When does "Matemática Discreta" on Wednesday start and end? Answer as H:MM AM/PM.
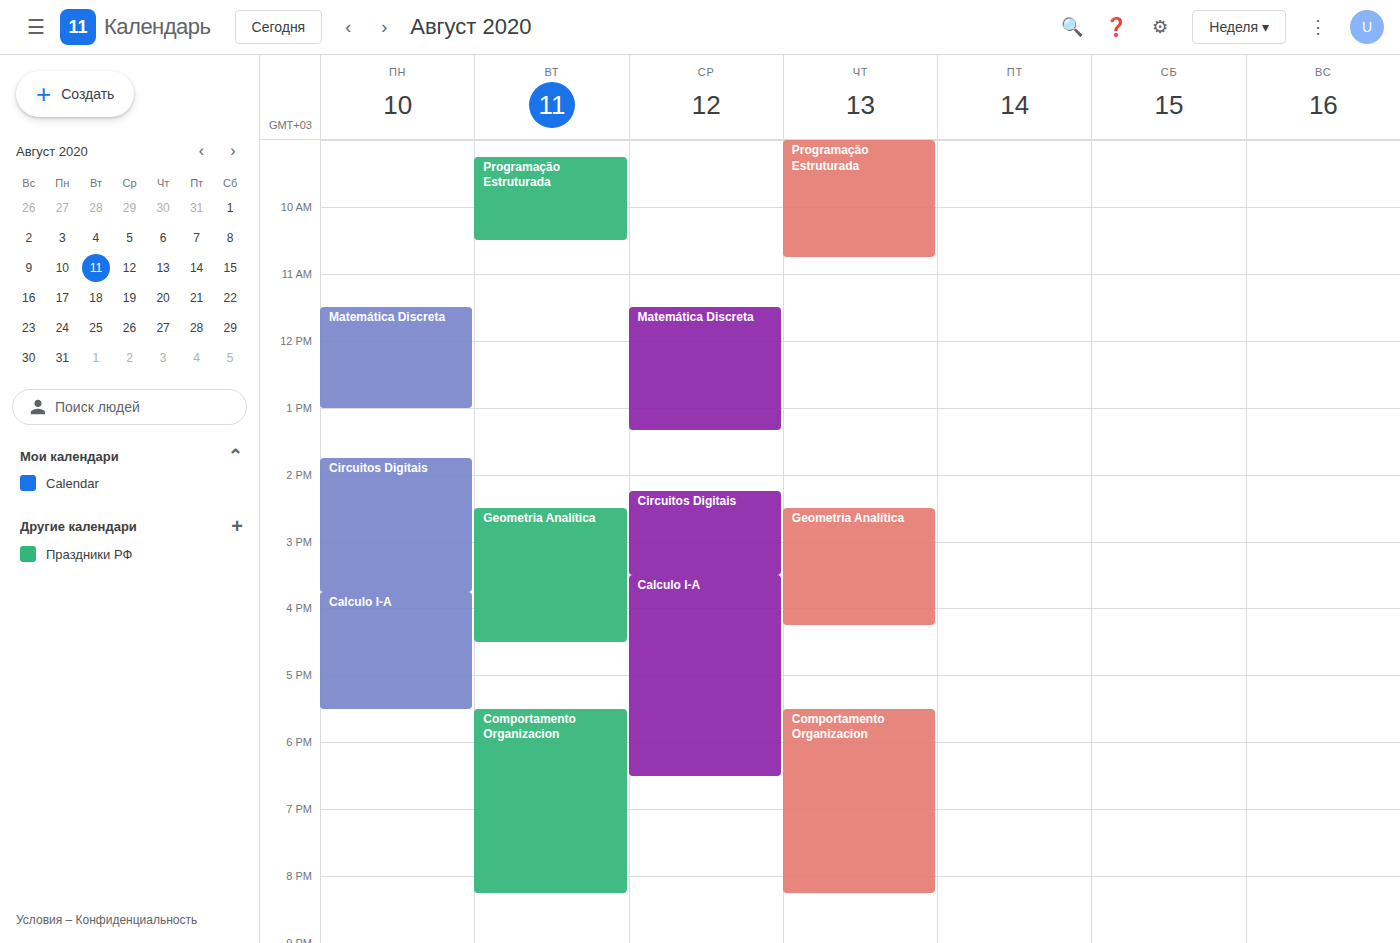
11:30 AM to 1:20 PM